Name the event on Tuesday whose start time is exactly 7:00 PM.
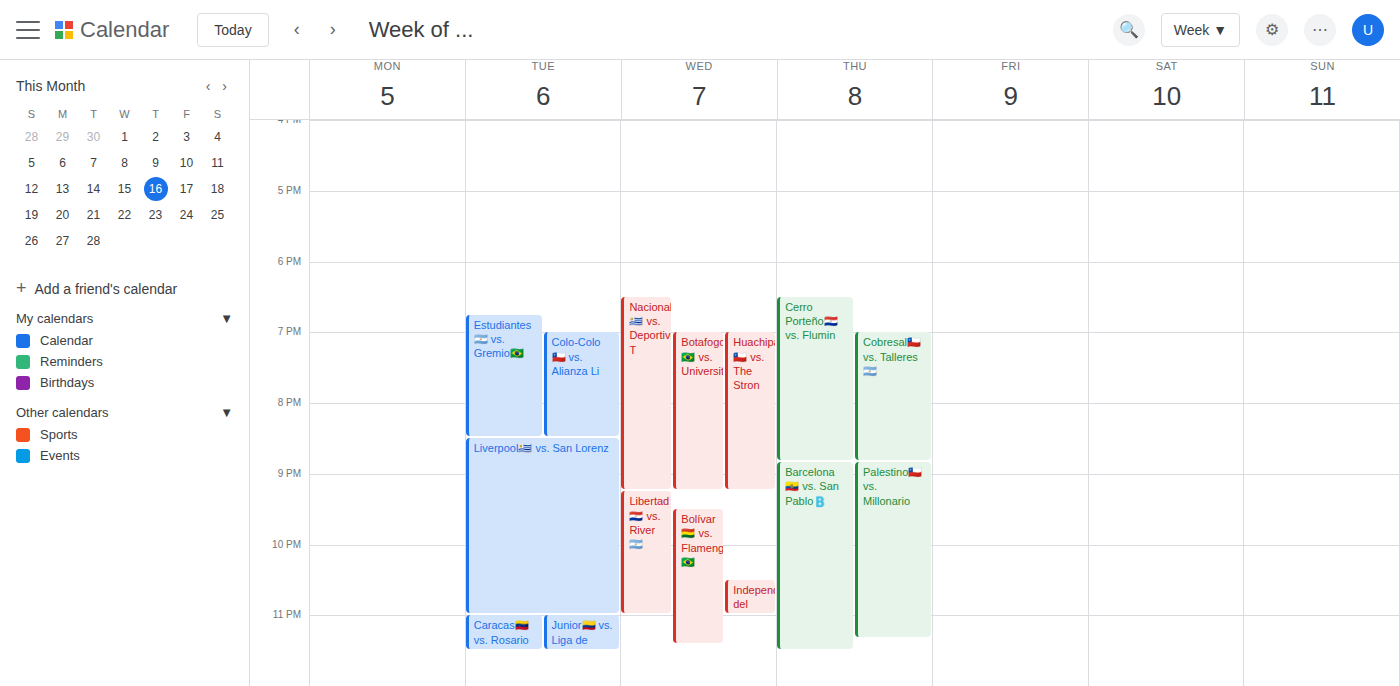
"Colo-Colo🇨🇱 vs. Alianza Li"